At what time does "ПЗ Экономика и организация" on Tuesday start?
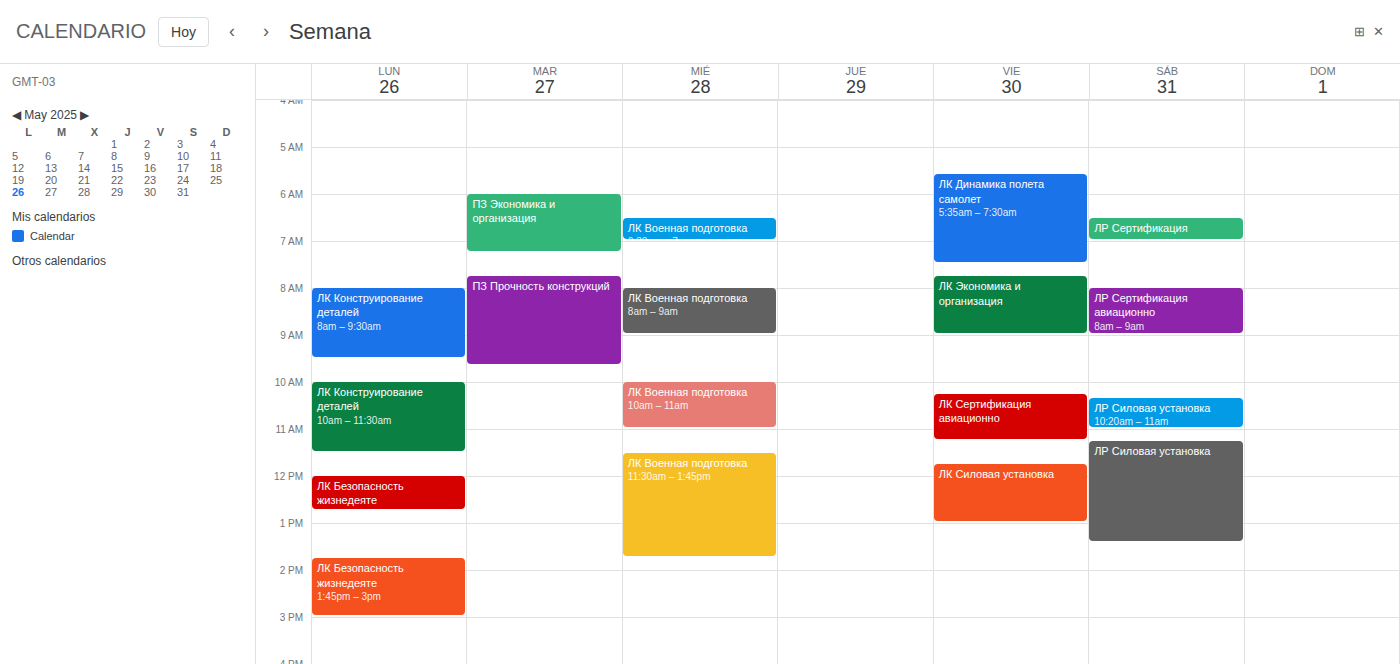
06:00